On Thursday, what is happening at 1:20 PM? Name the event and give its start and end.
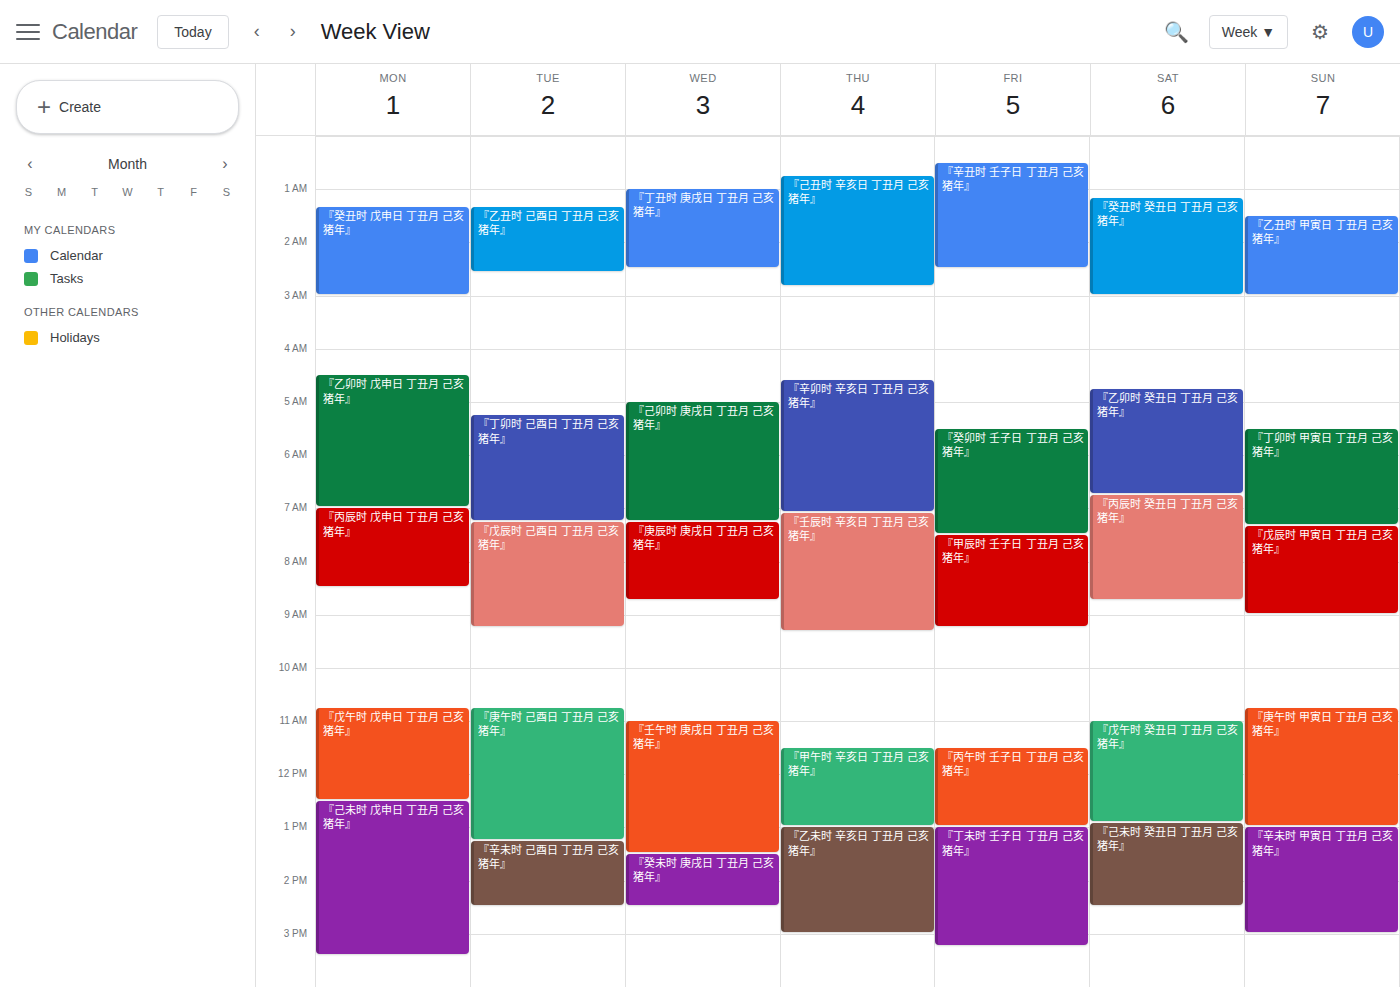
"『乙未时 辛亥日 丁丑月 己亥猪年』", 1:00 PM to 3:00 PM